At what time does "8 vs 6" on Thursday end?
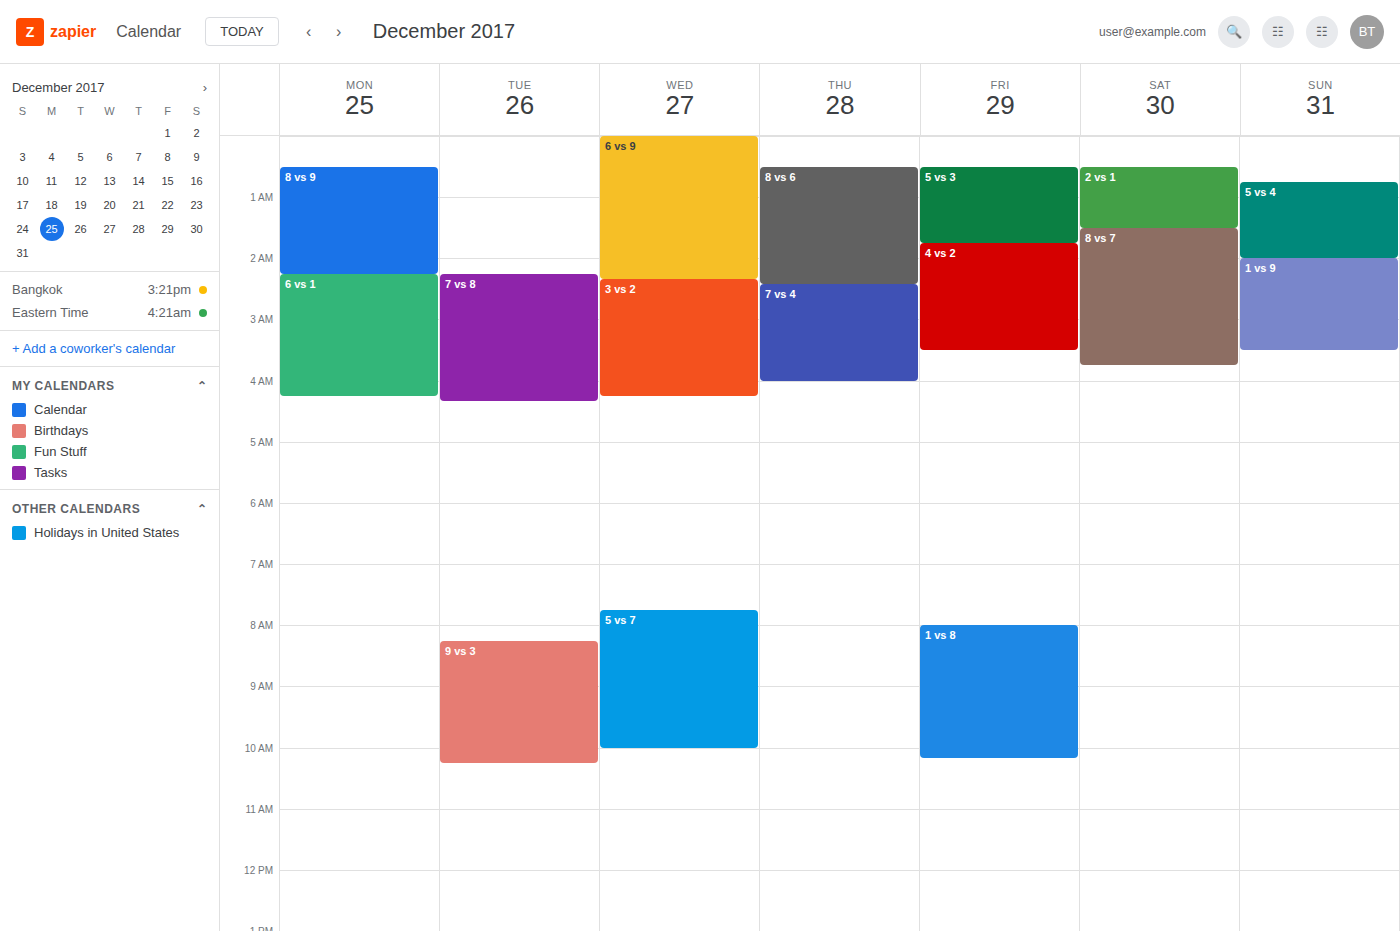
2:25 AM